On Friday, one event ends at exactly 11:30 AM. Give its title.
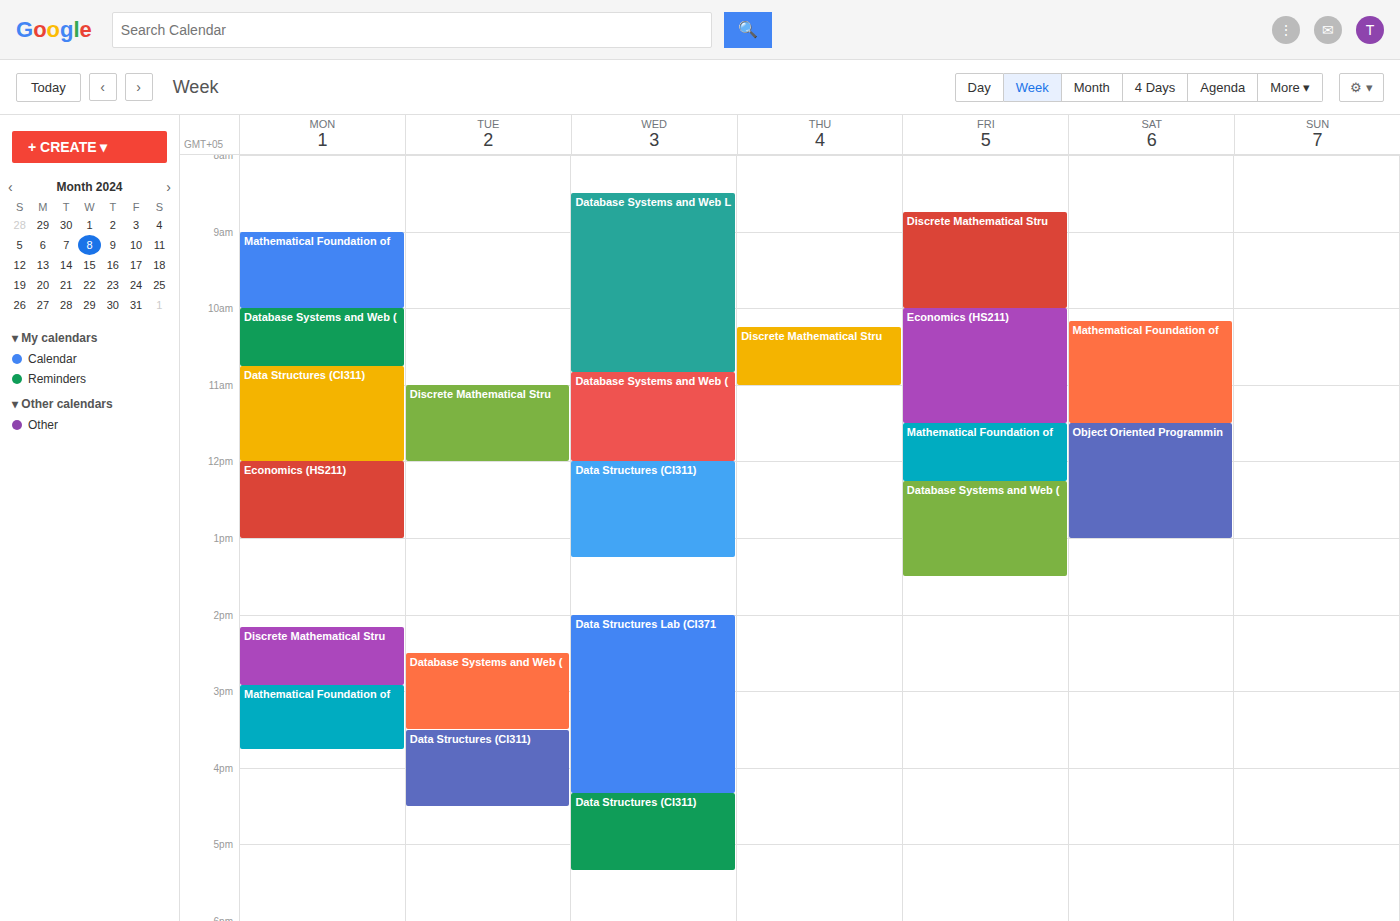
"Economics (HS211)"